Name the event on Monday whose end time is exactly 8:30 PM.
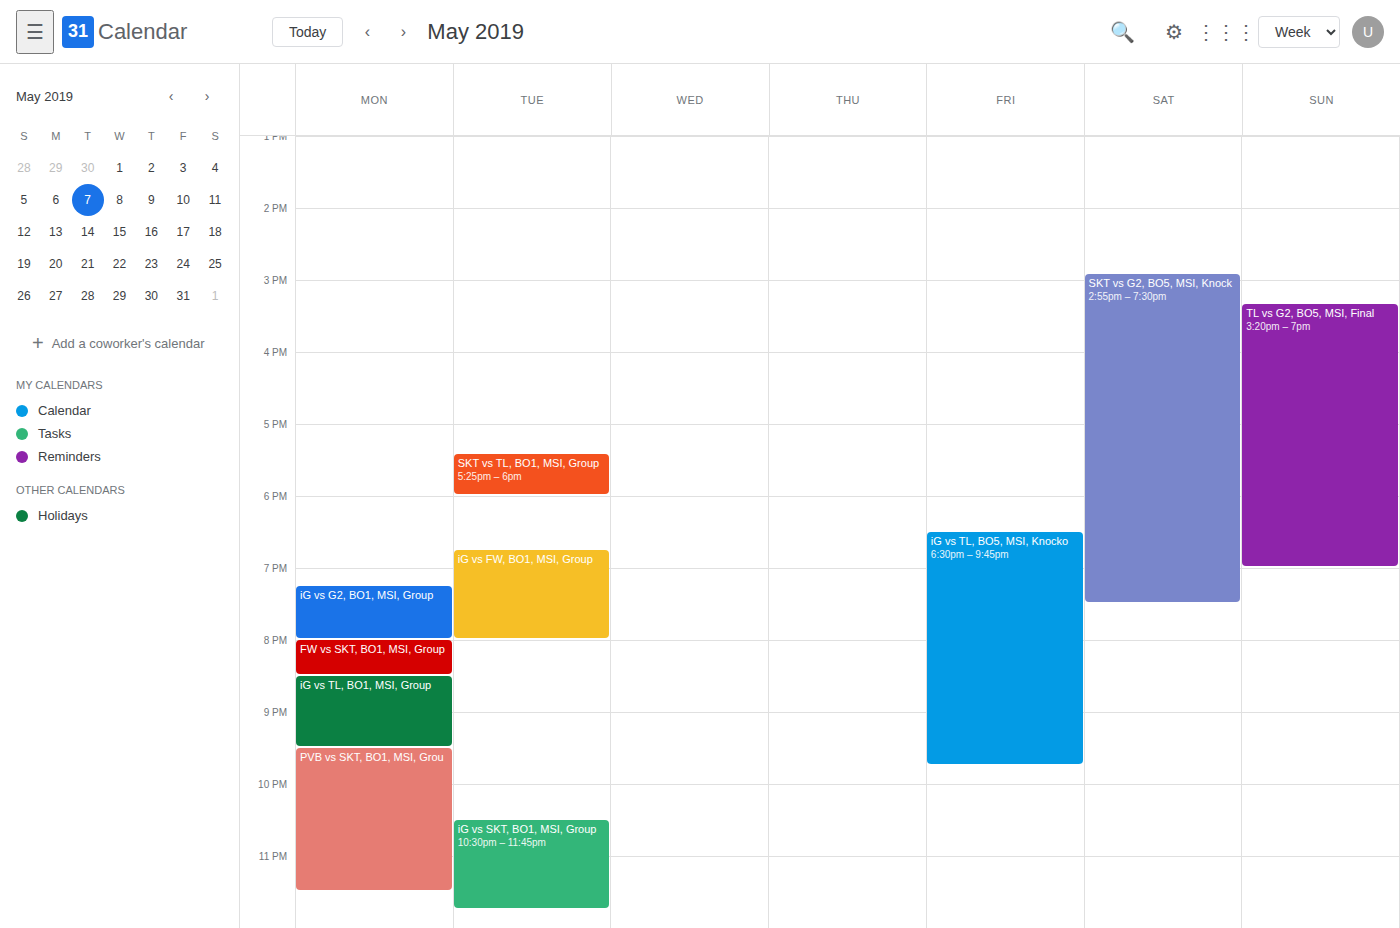
"FW vs SKT, BO1, MSI, Group"